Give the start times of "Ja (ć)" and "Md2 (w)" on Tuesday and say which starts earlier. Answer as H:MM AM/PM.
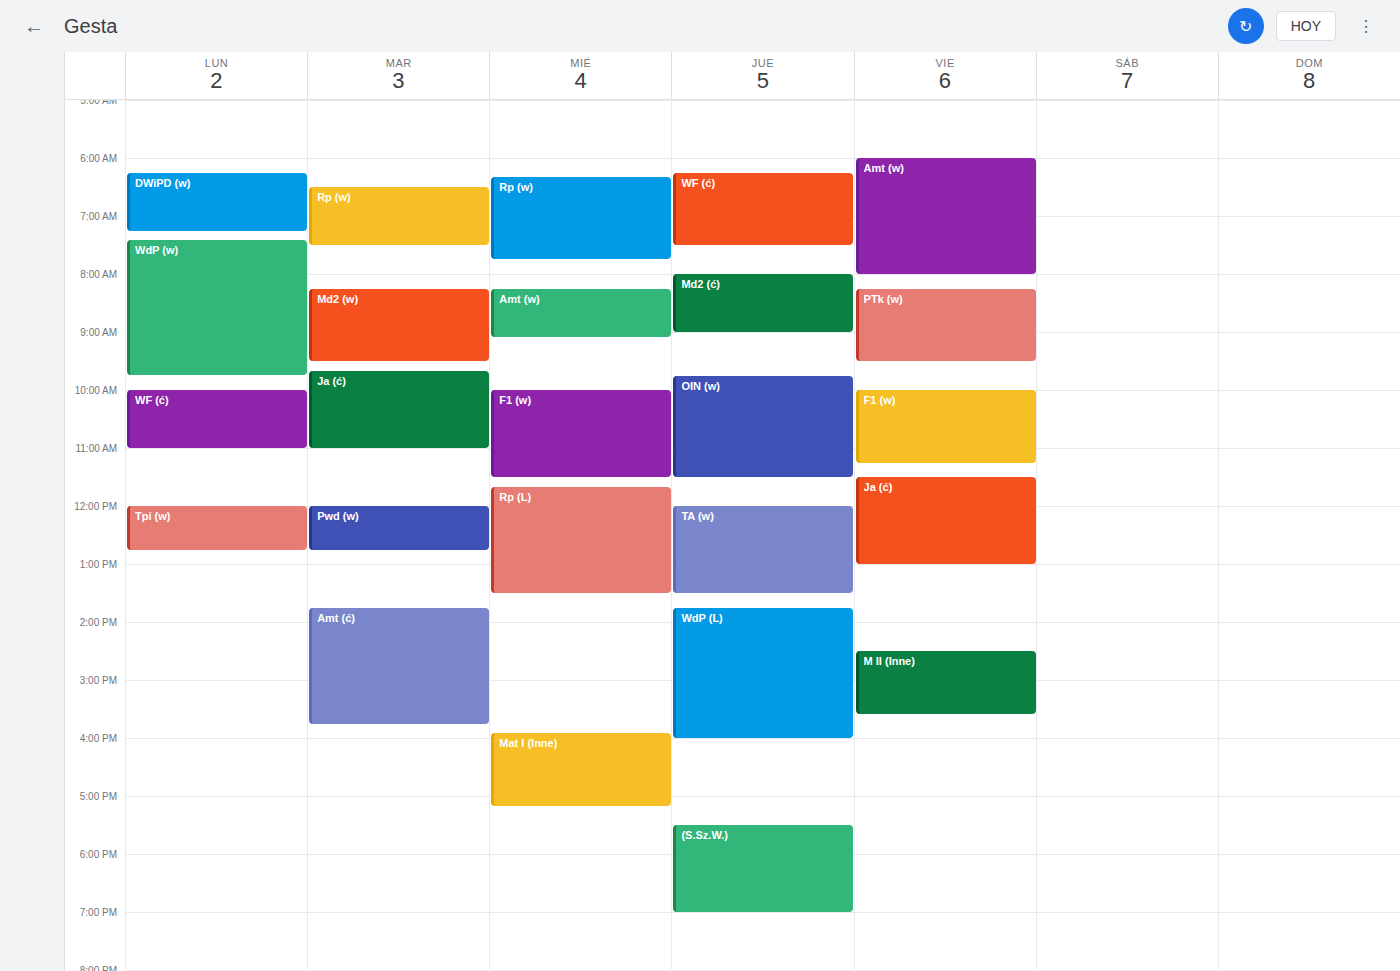
"Md2 (w)" 8:15 AM; "Ja (ć)" 9:40 AM.